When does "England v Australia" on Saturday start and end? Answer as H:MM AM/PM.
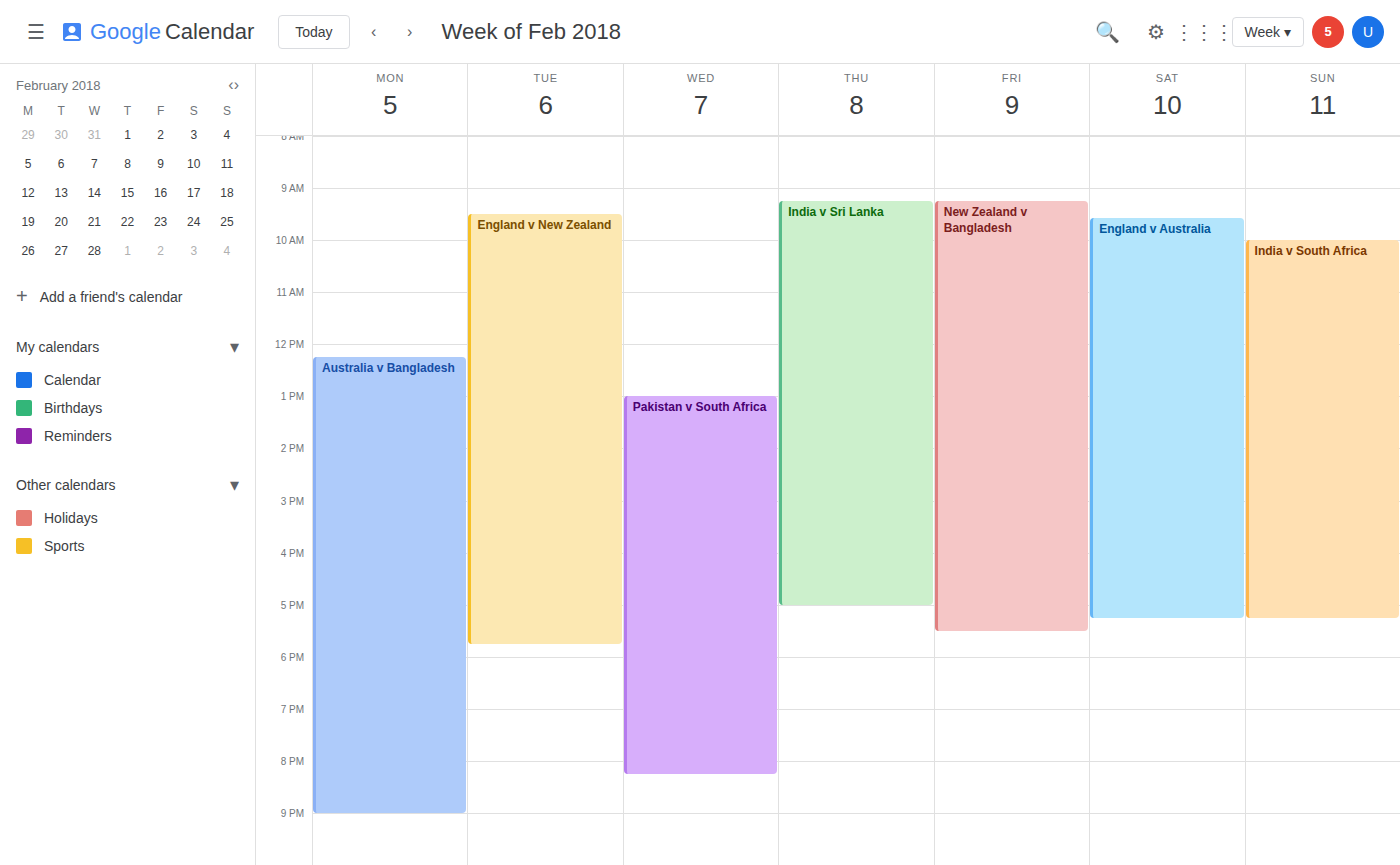
9:35 AM to 5:15 PM